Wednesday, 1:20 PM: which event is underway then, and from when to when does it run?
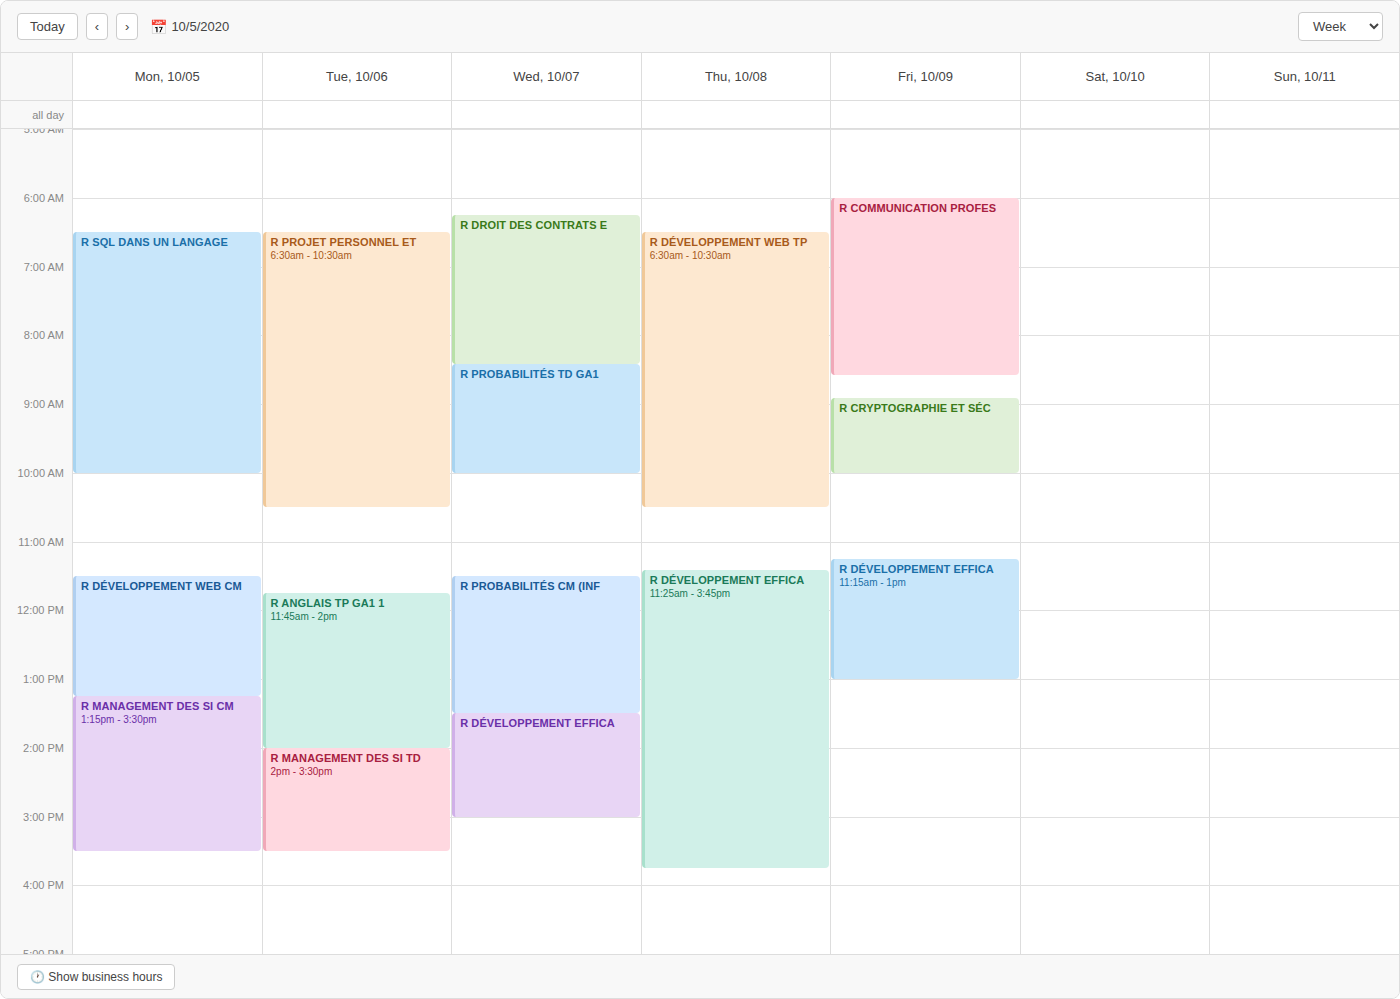
"R Probabilités CM (INF", 11:30 AM to 1:30 PM